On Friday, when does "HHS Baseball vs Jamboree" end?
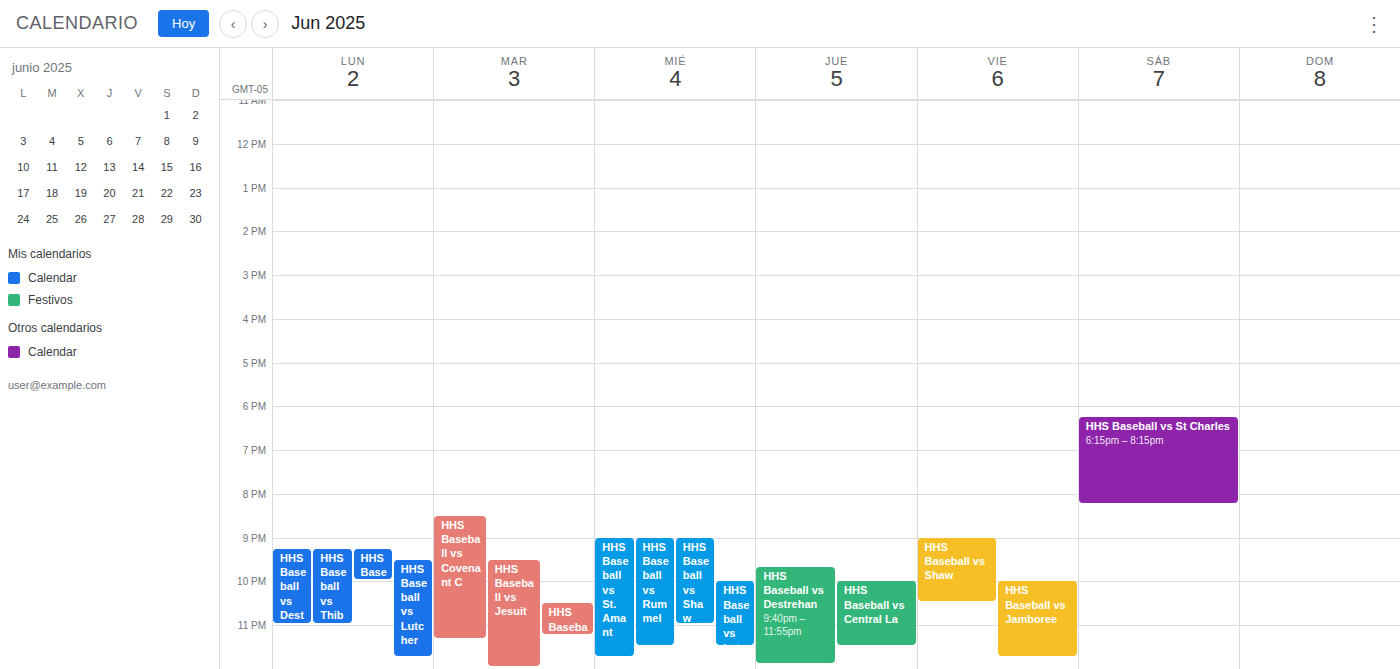
23:45